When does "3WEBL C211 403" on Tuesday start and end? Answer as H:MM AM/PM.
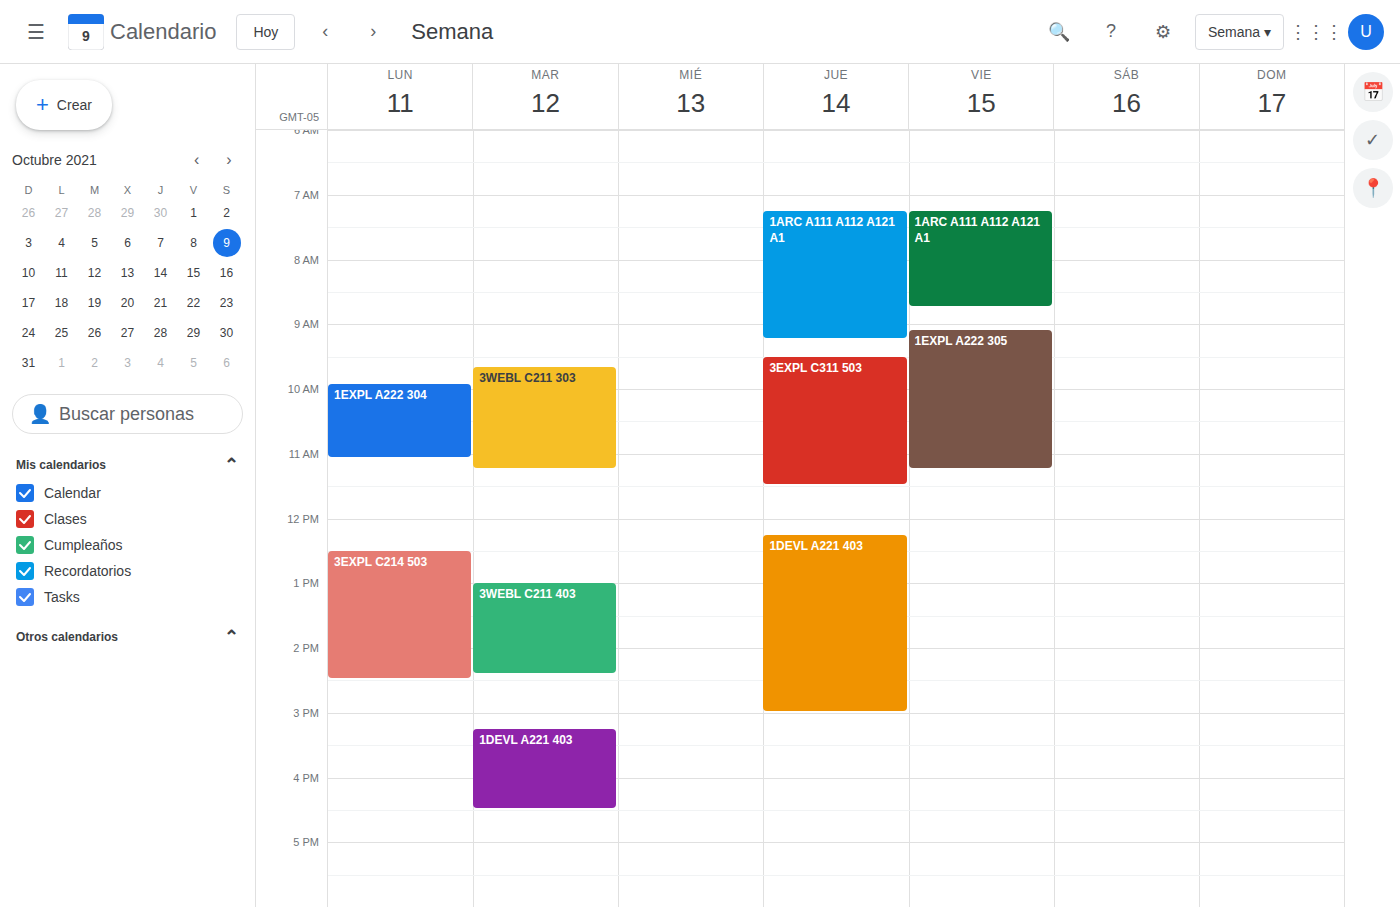
1:00 PM to 2:25 PM